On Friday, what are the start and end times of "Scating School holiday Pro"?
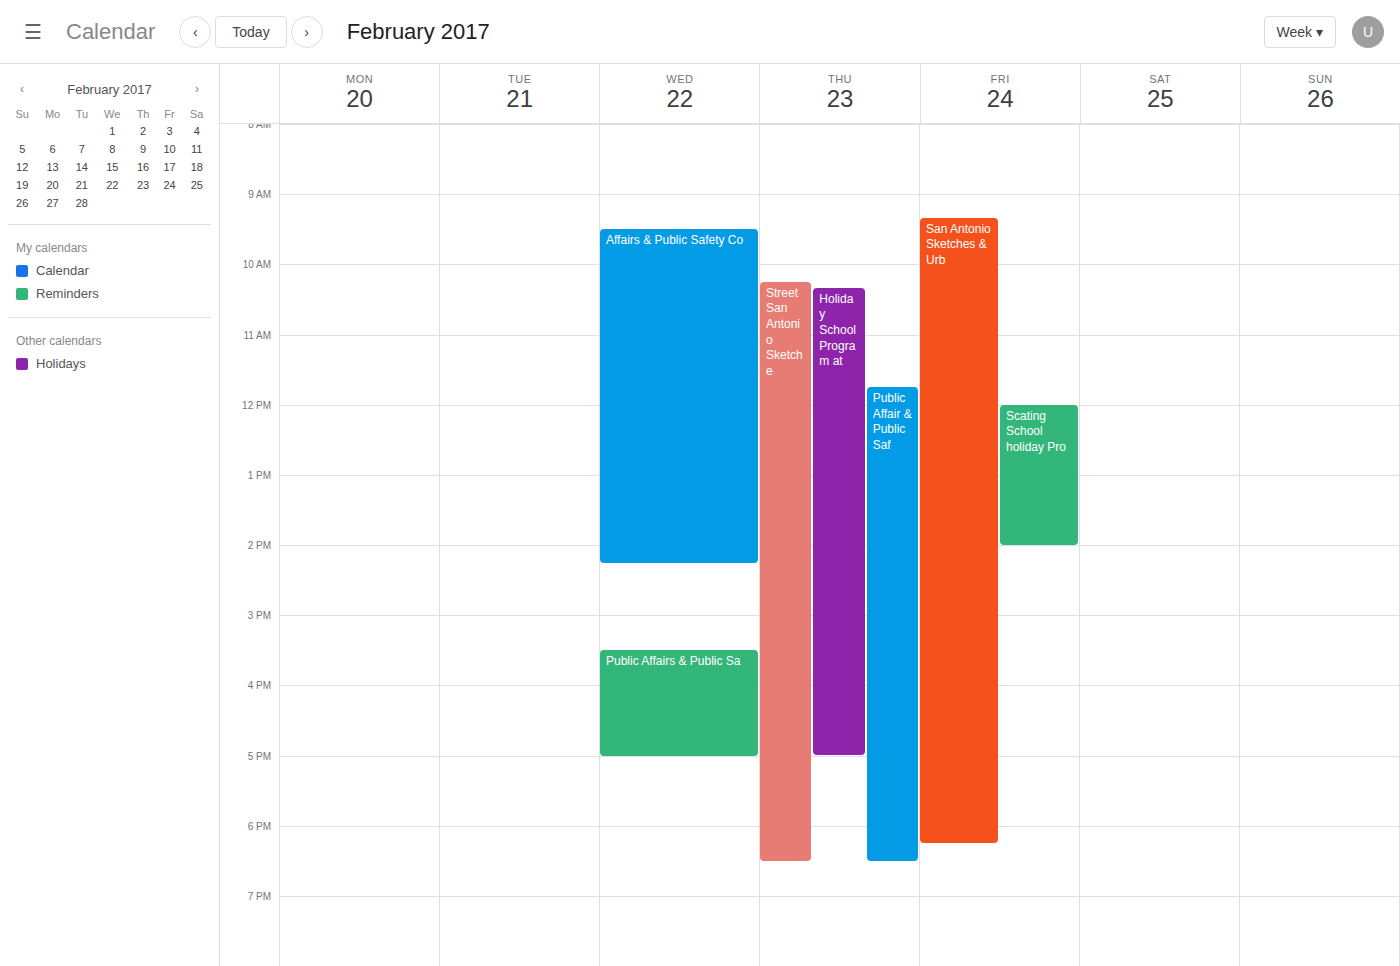
12:00 to 14:00